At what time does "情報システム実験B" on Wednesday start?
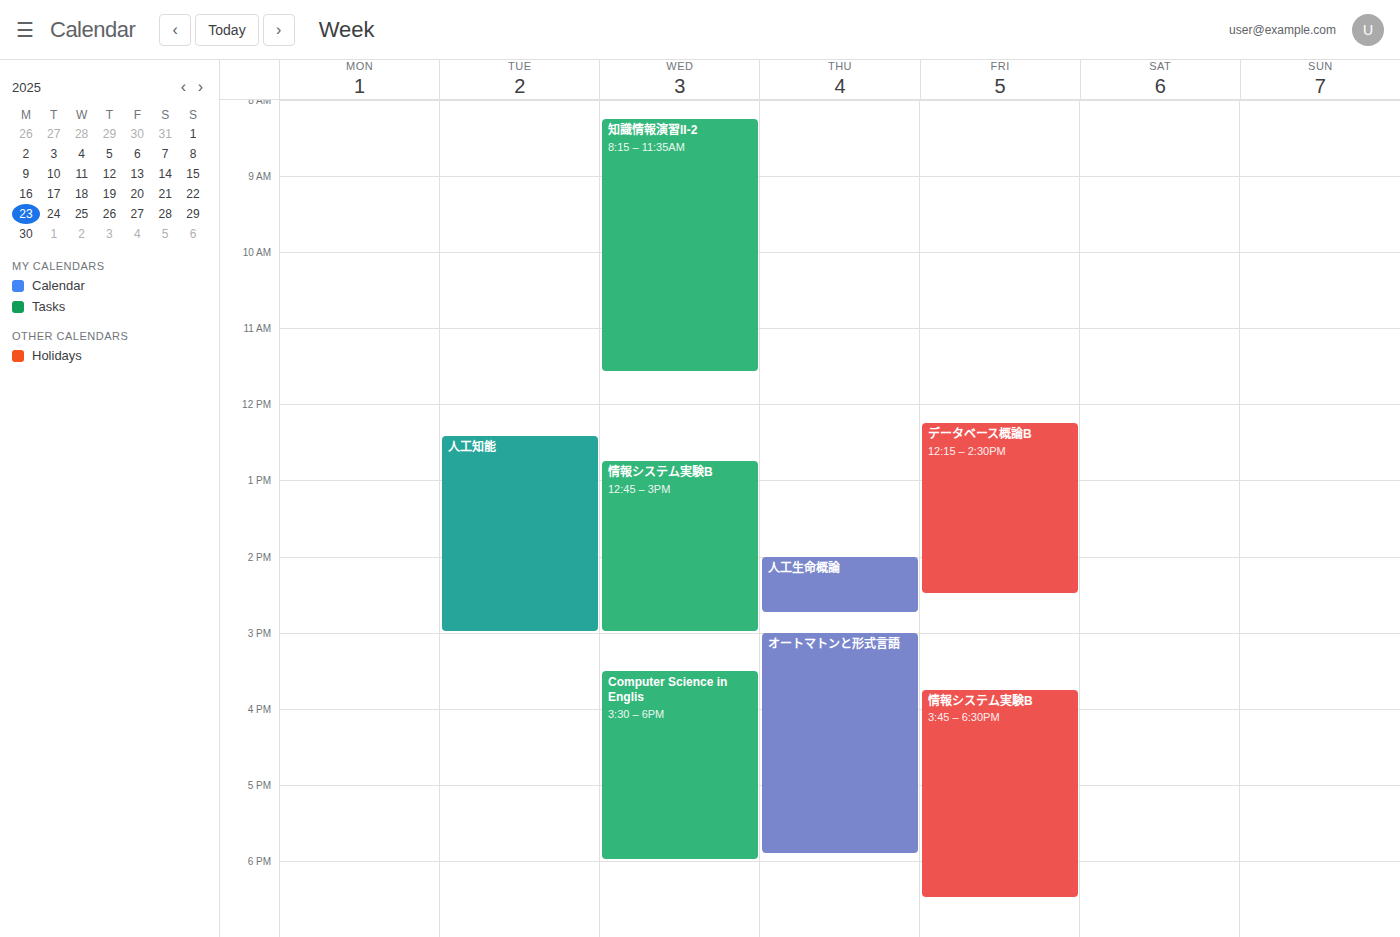
12:45 PM